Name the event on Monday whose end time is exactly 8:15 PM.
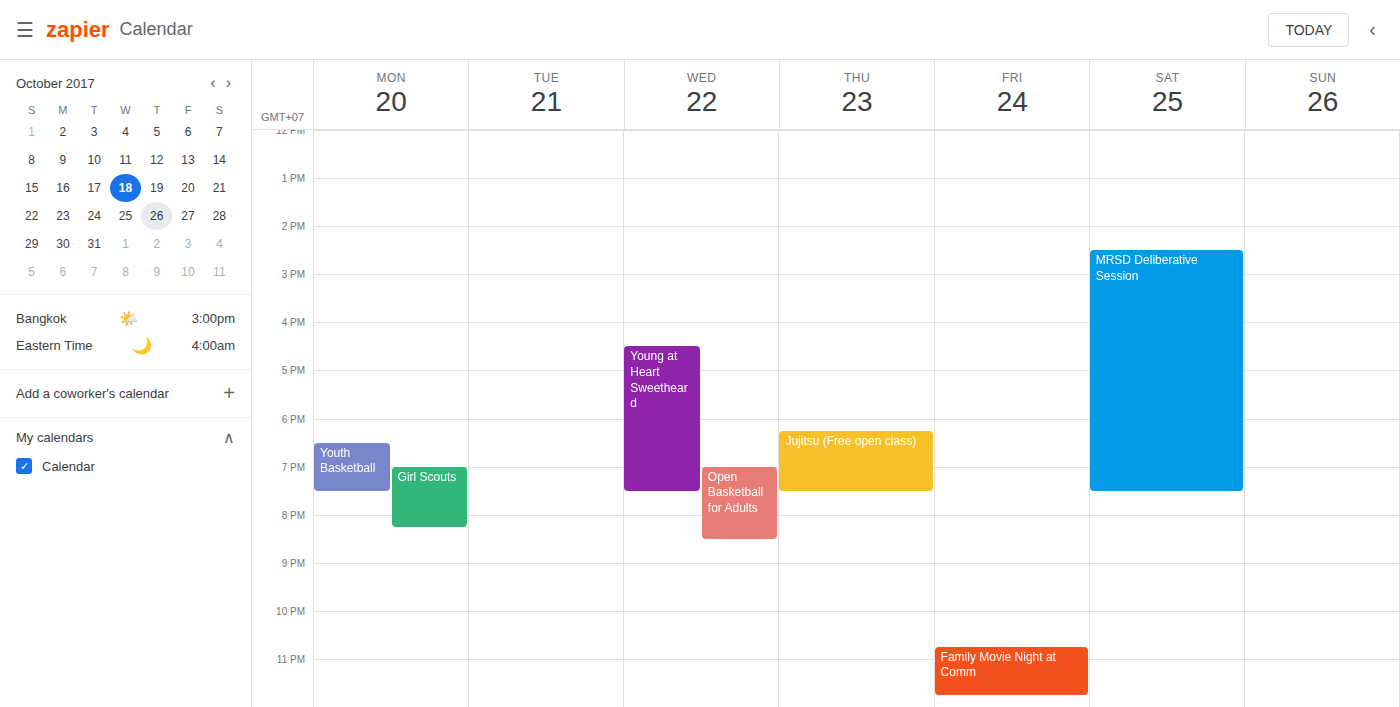
"Girl Scouts"